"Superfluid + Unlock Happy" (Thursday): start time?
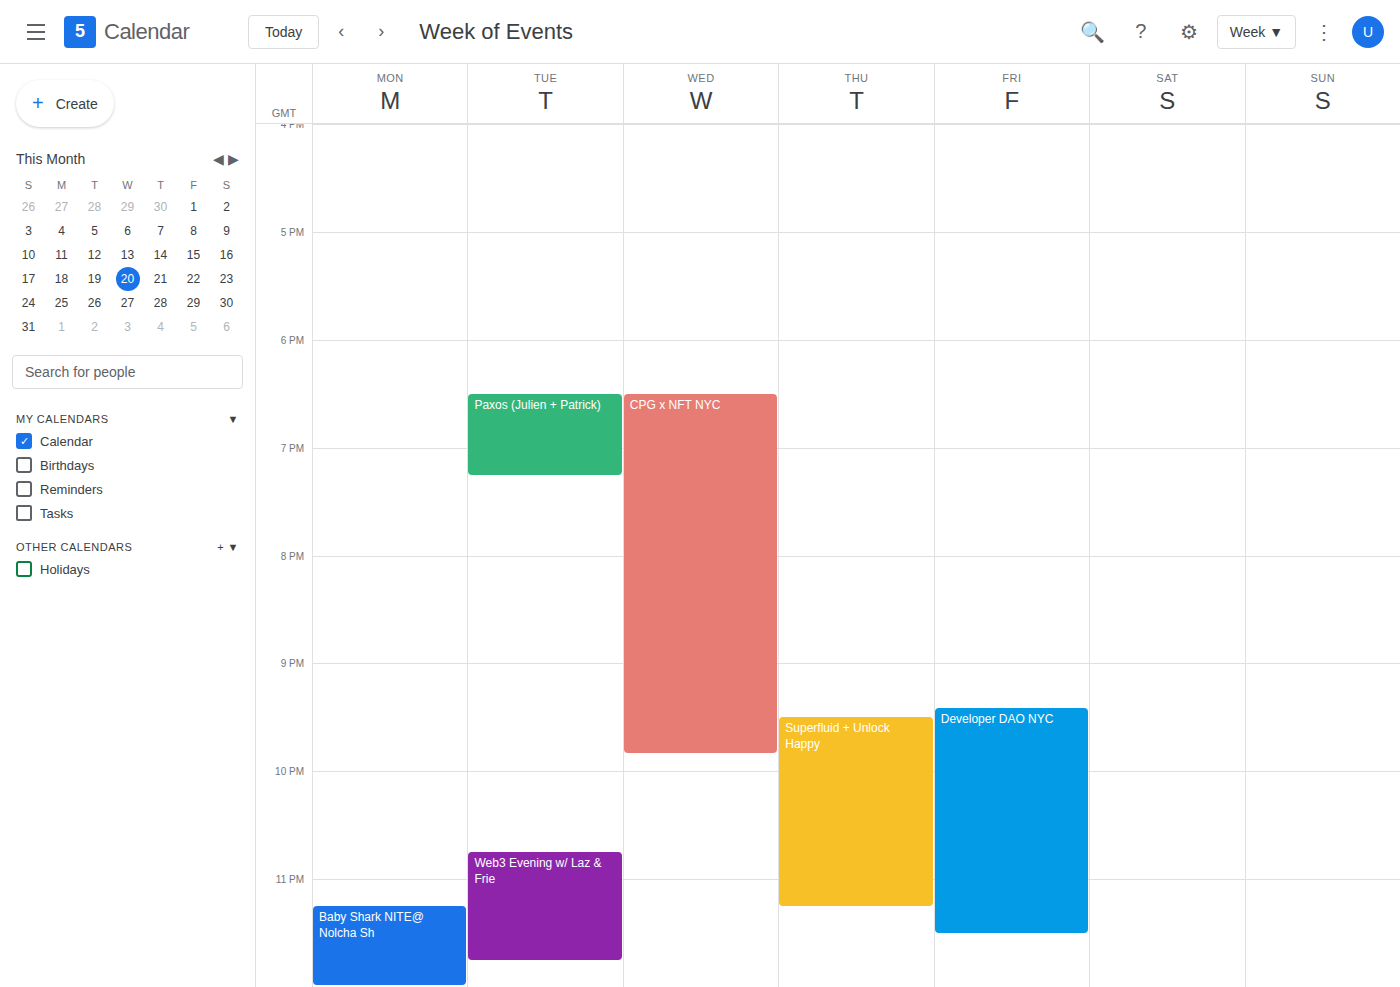
9:30 PM